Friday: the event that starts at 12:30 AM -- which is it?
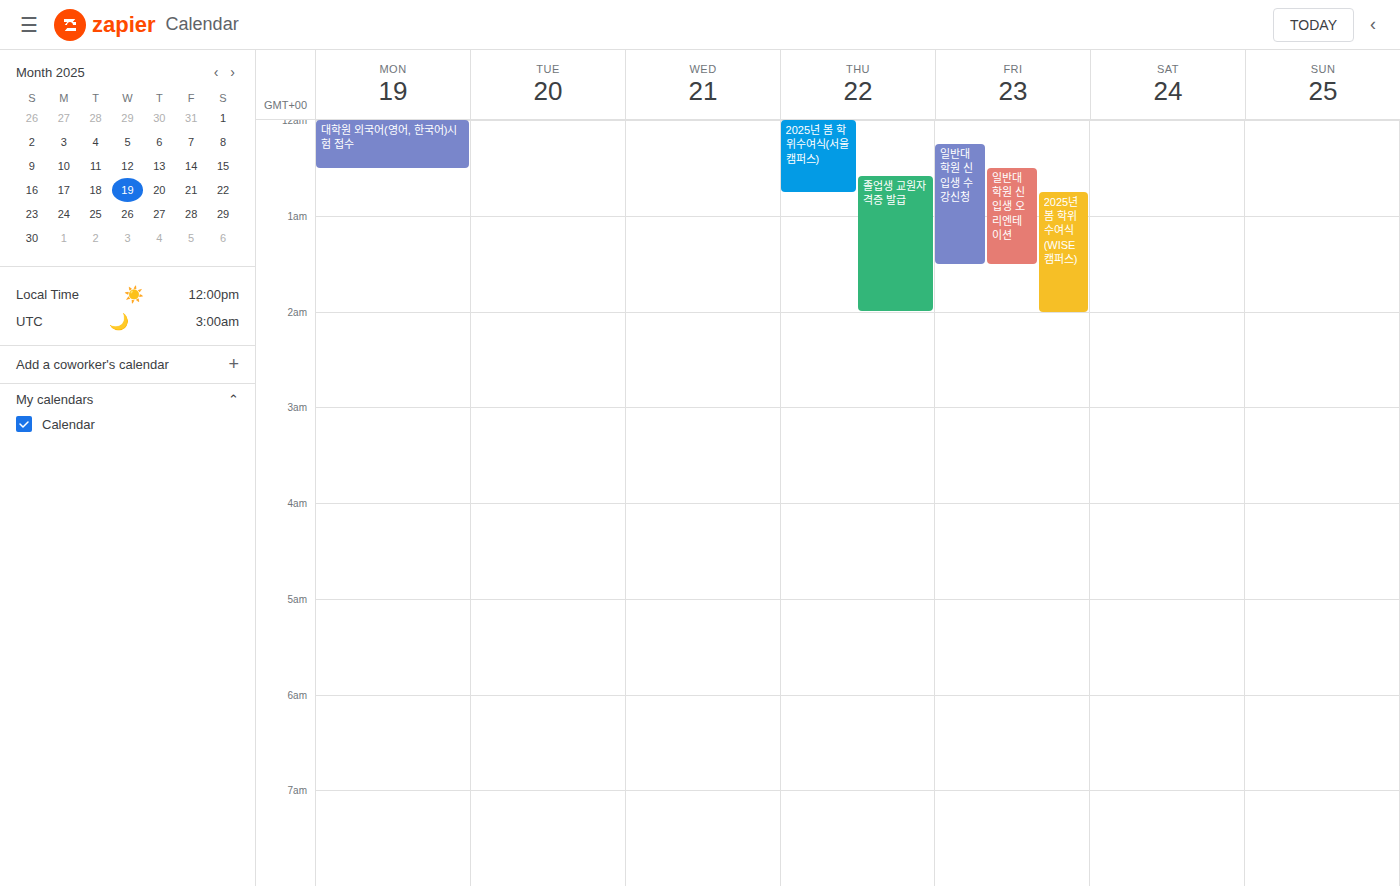
"일반대학원 신입생 오리엔테이션"